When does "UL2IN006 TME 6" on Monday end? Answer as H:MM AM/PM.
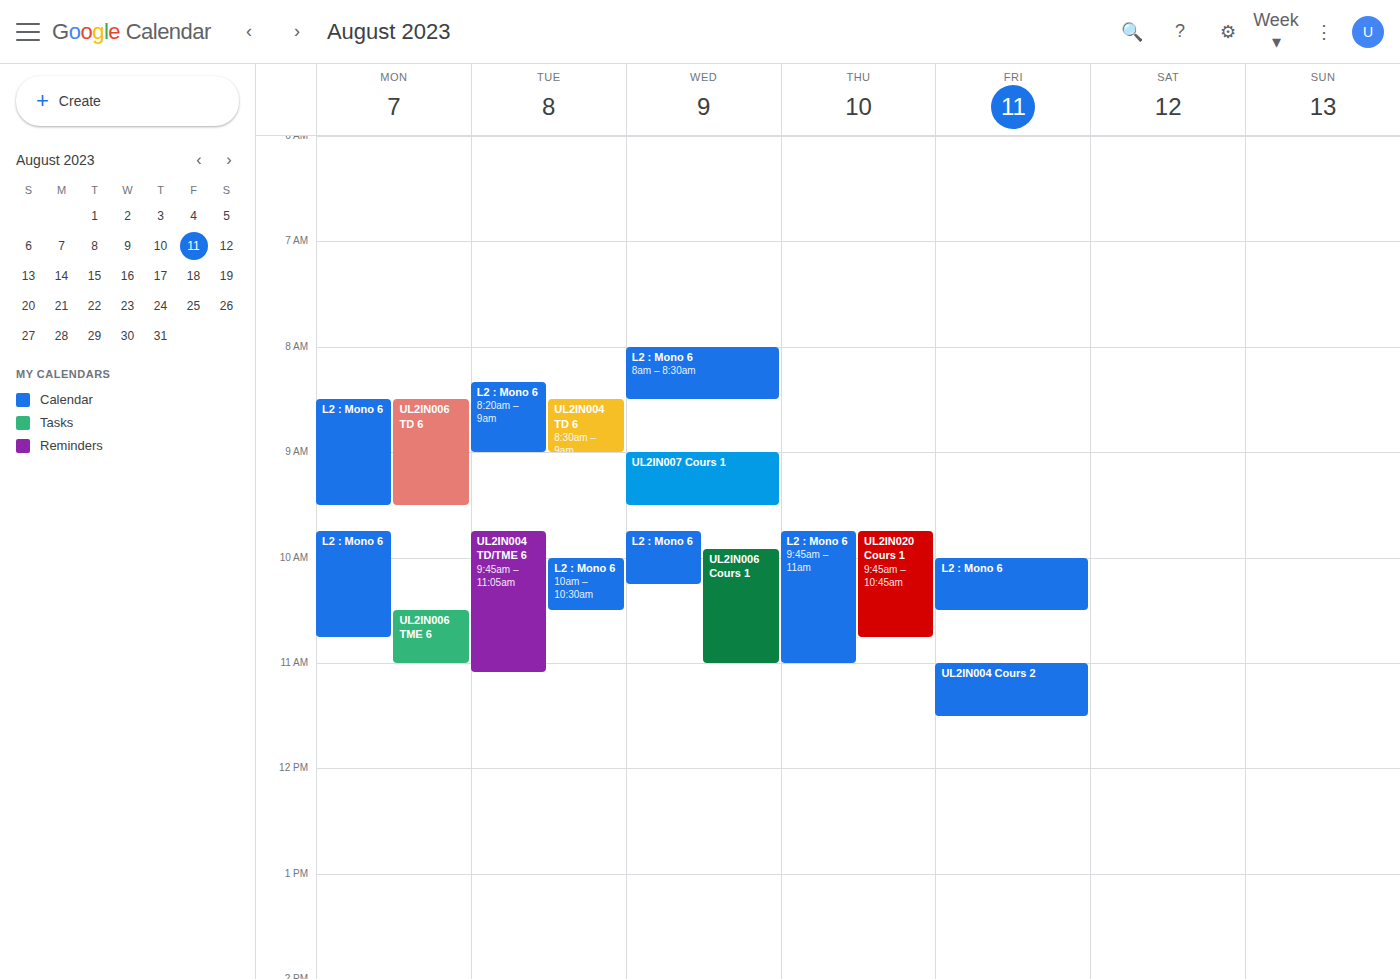
11:00 AM